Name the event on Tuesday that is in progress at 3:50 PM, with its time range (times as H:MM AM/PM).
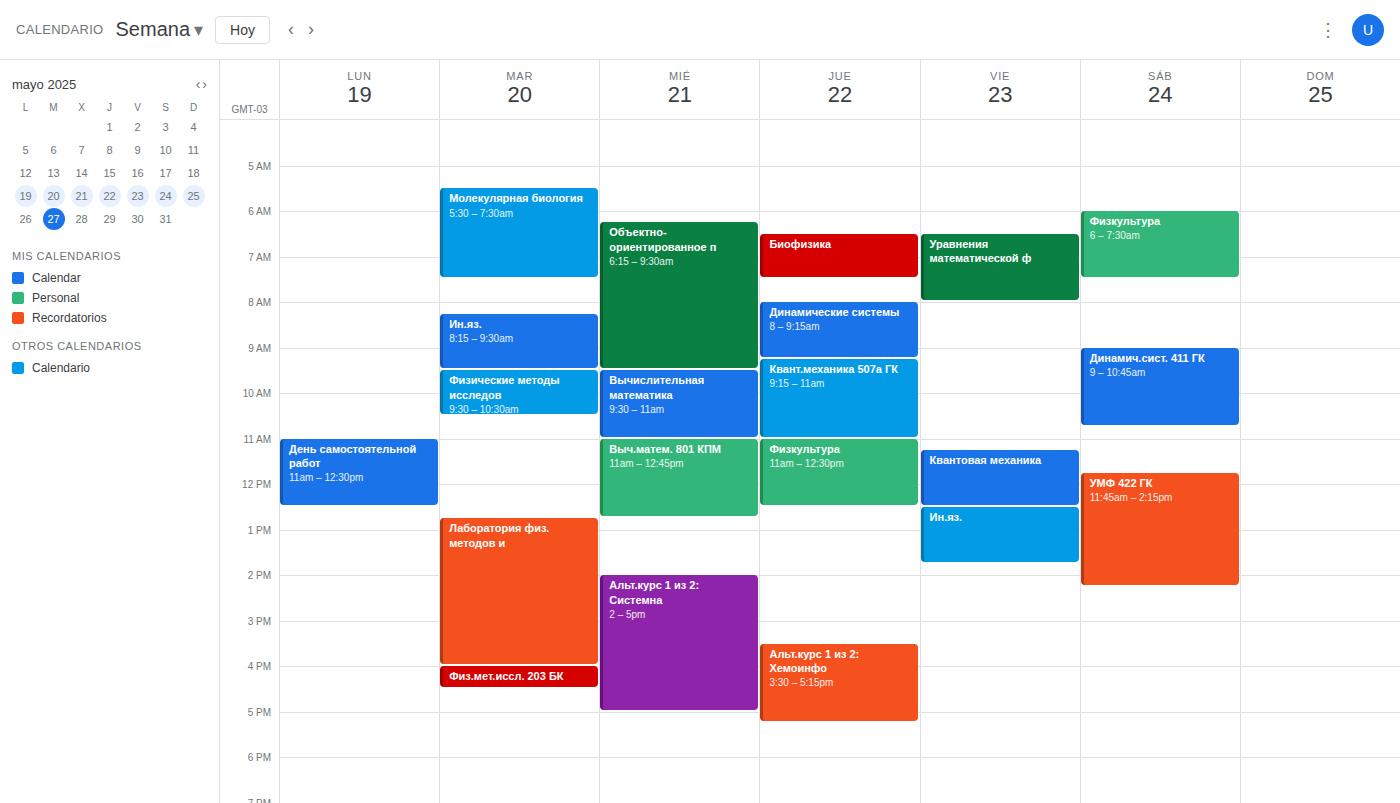
"Лаборатория физ. методов и", 12:45 PM to 4:00 PM